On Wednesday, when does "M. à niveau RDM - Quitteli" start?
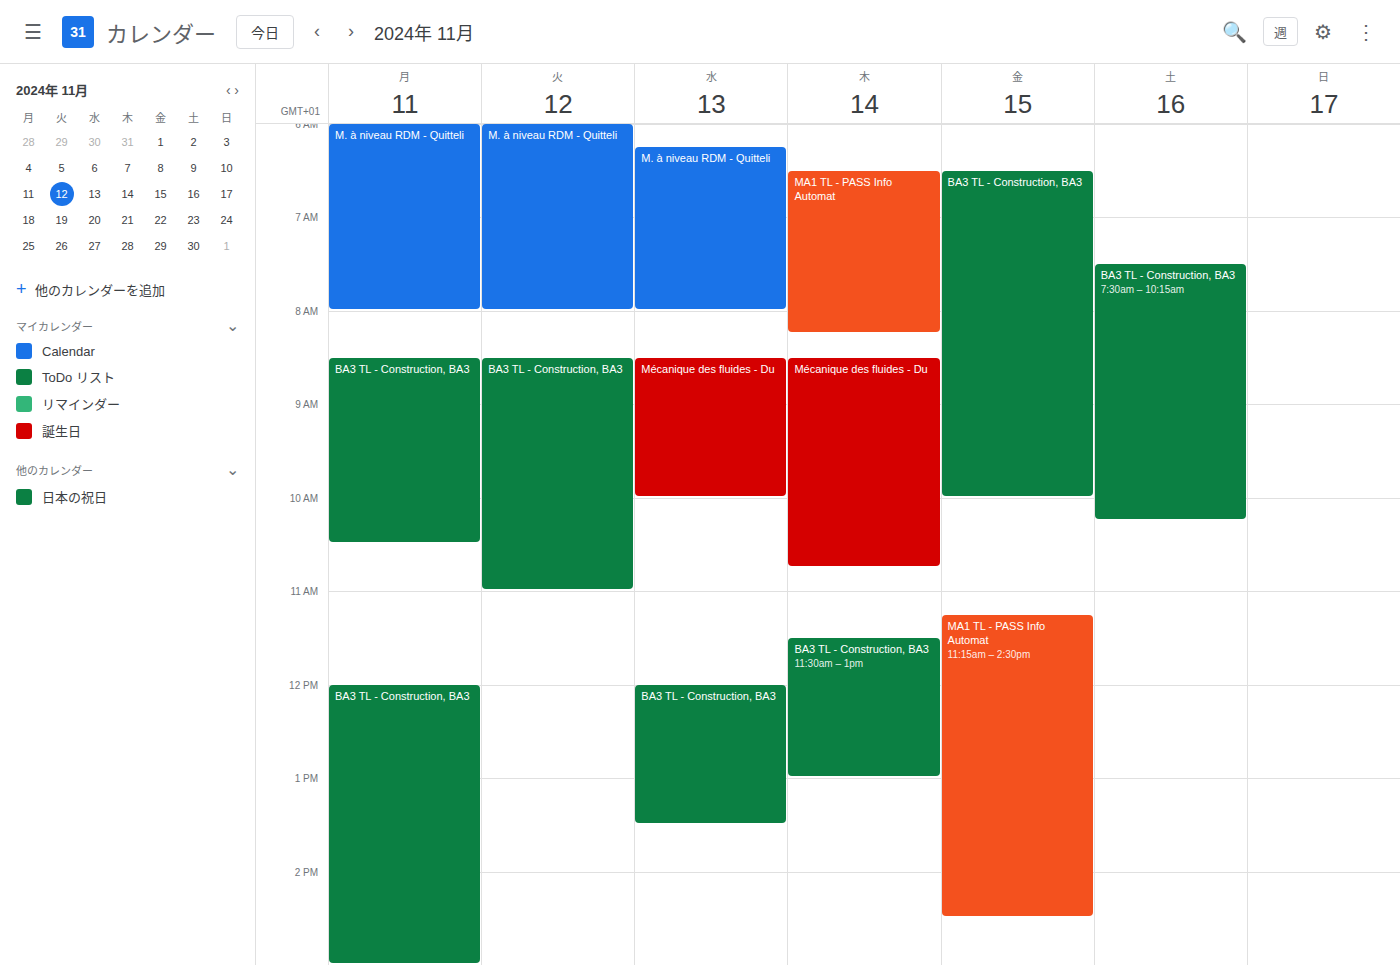
06:15